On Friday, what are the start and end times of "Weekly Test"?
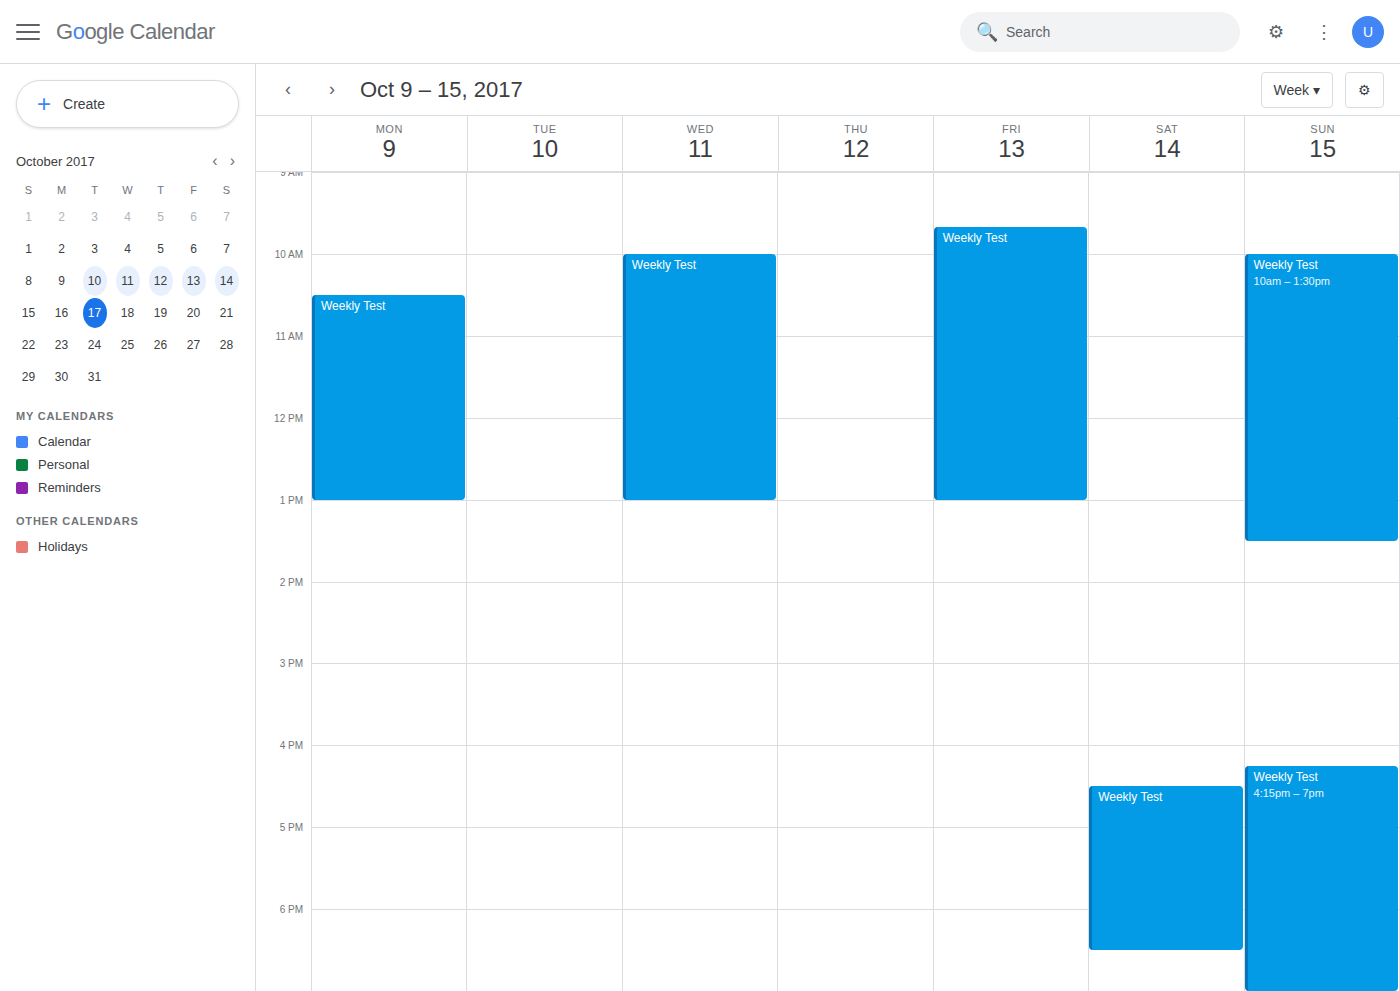
9:40 AM to 1:00 PM